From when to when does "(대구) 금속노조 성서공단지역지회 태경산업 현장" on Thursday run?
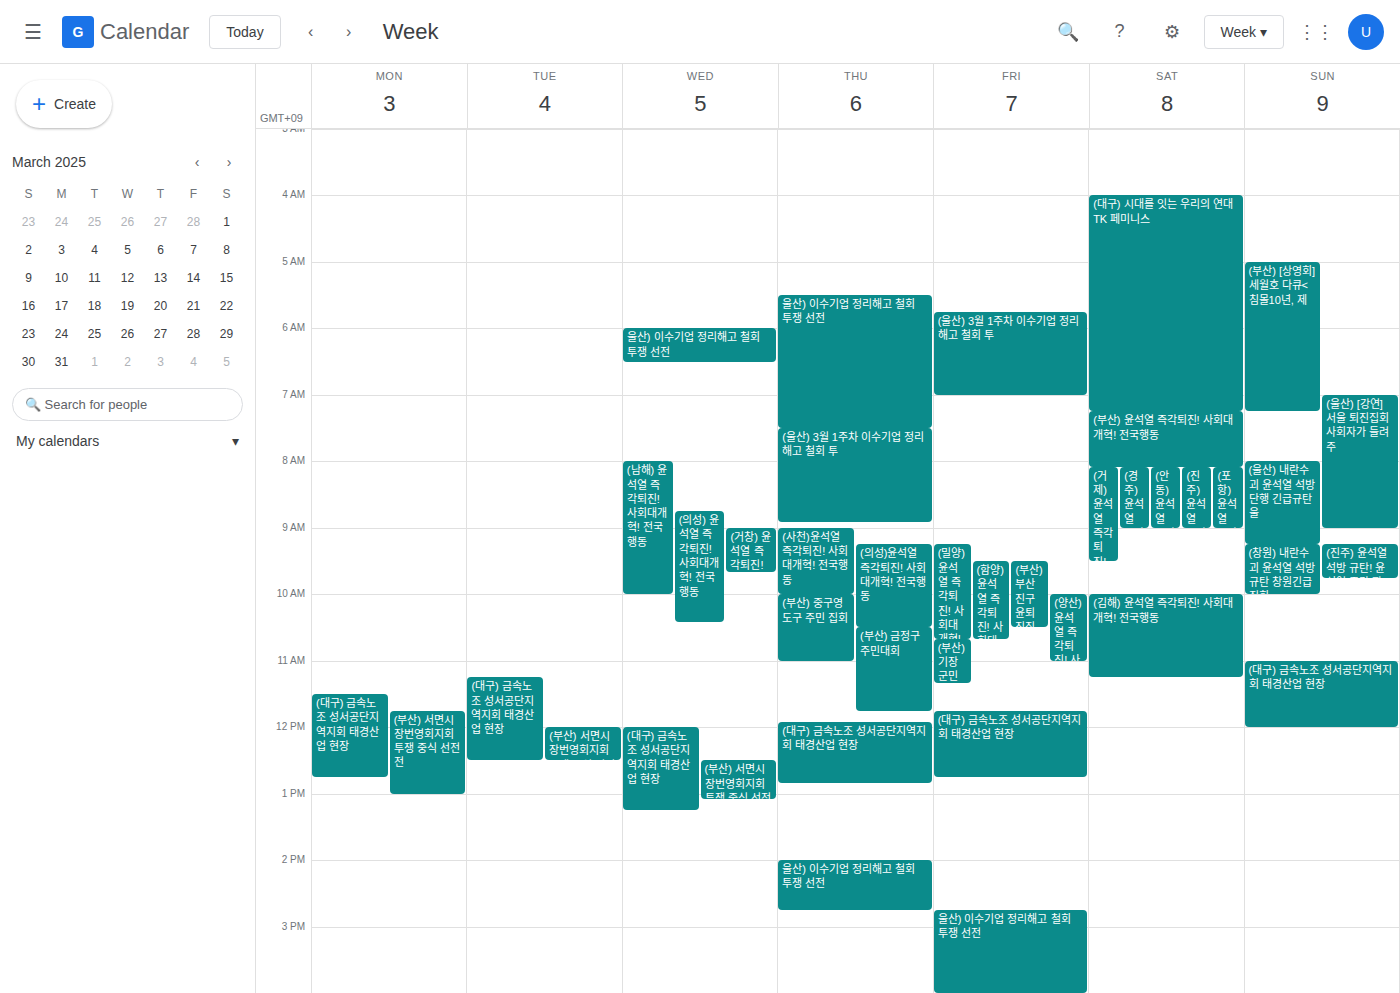
11:55 to 12:50